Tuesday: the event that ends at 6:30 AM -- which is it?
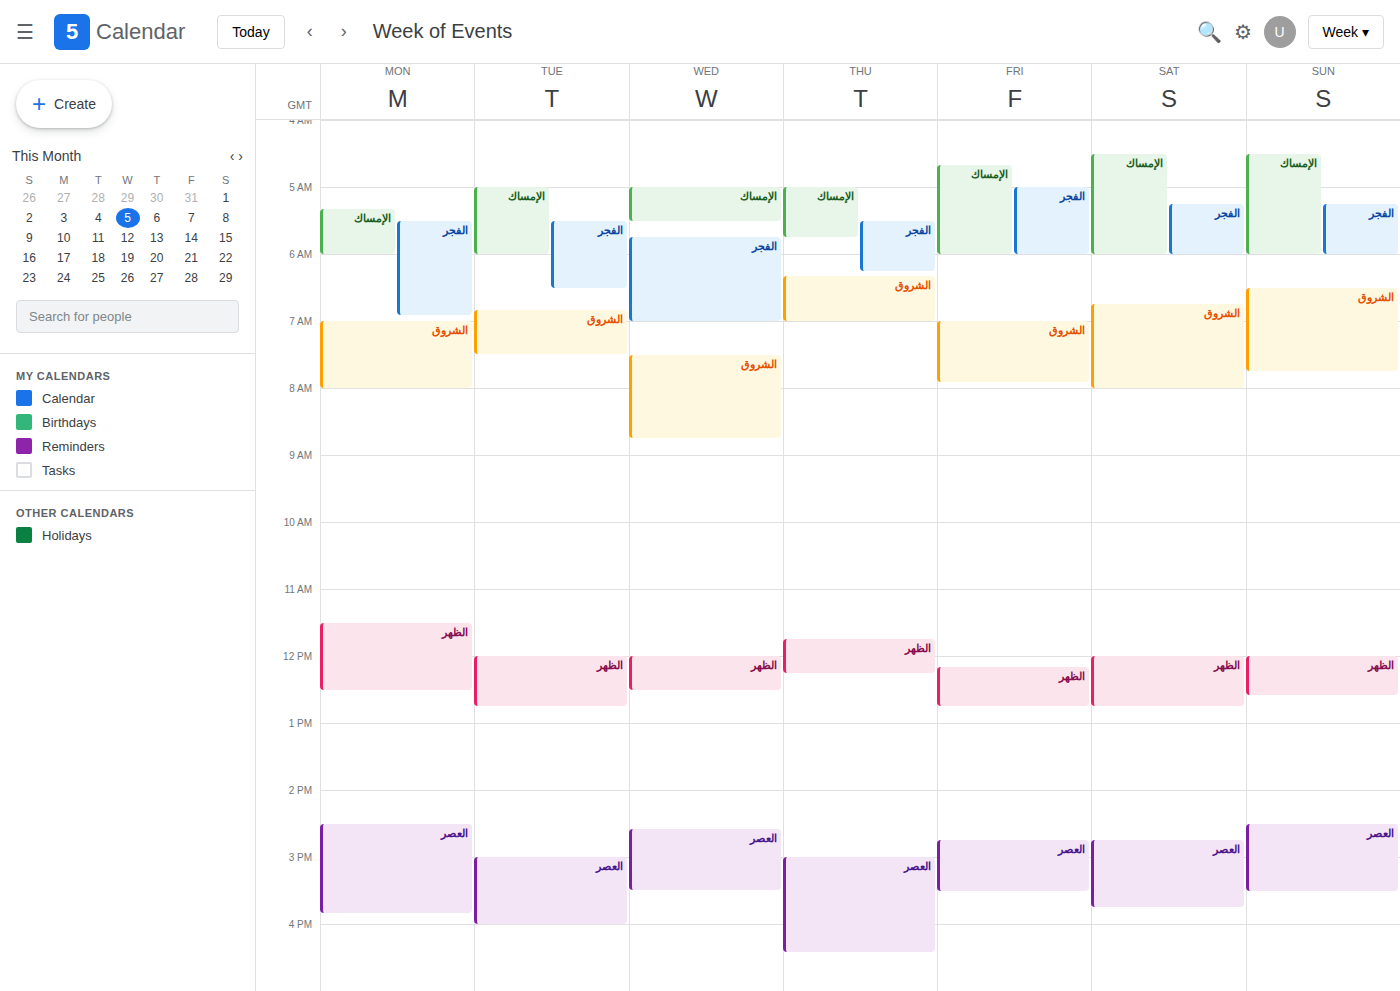
"الفجر"